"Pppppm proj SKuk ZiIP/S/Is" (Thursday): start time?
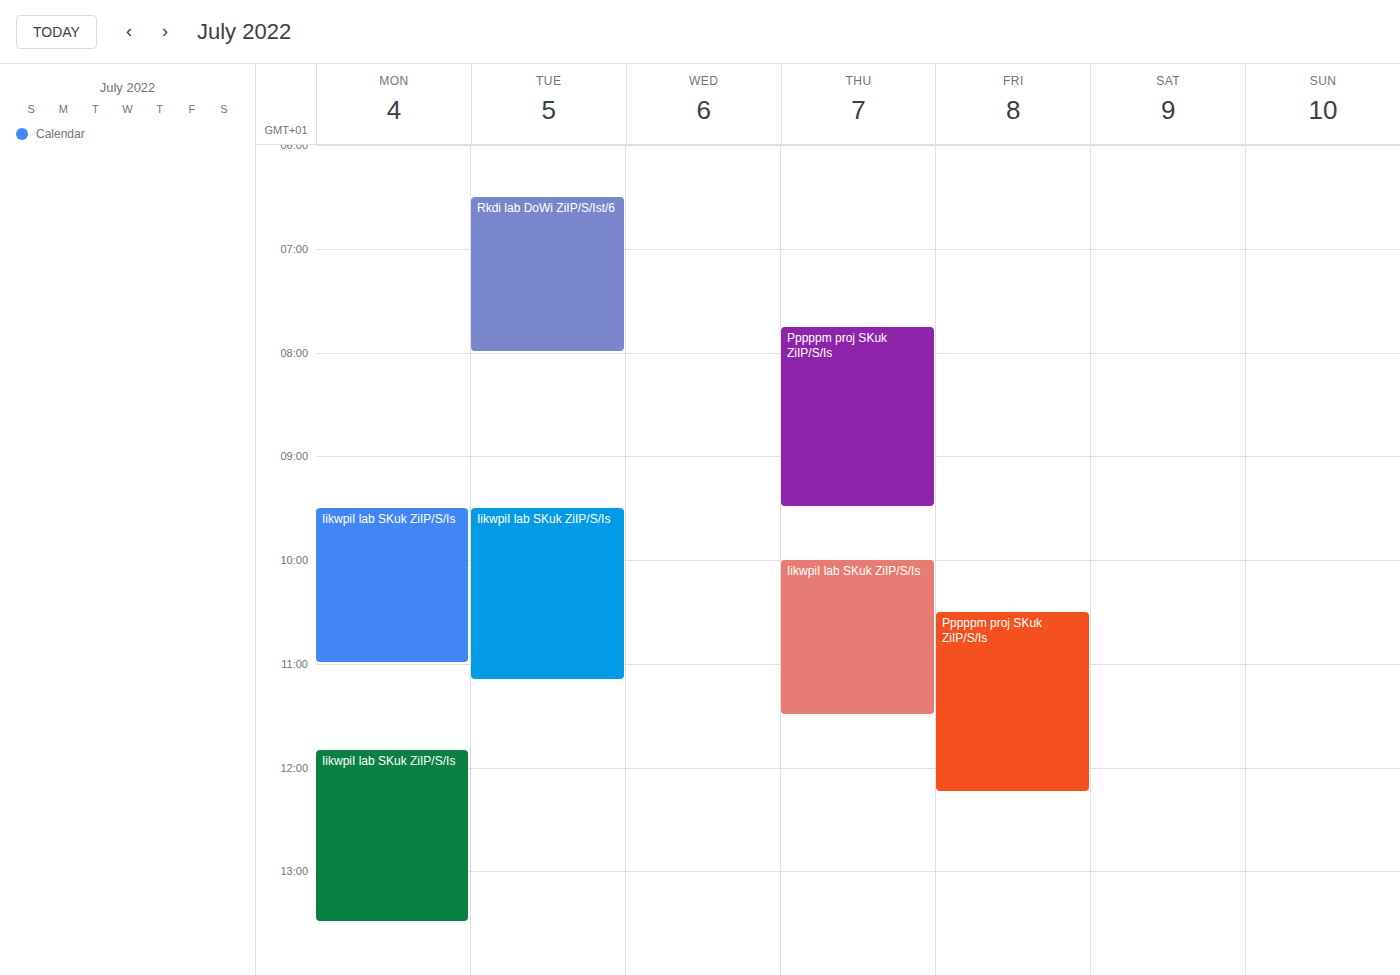
7:45 AM